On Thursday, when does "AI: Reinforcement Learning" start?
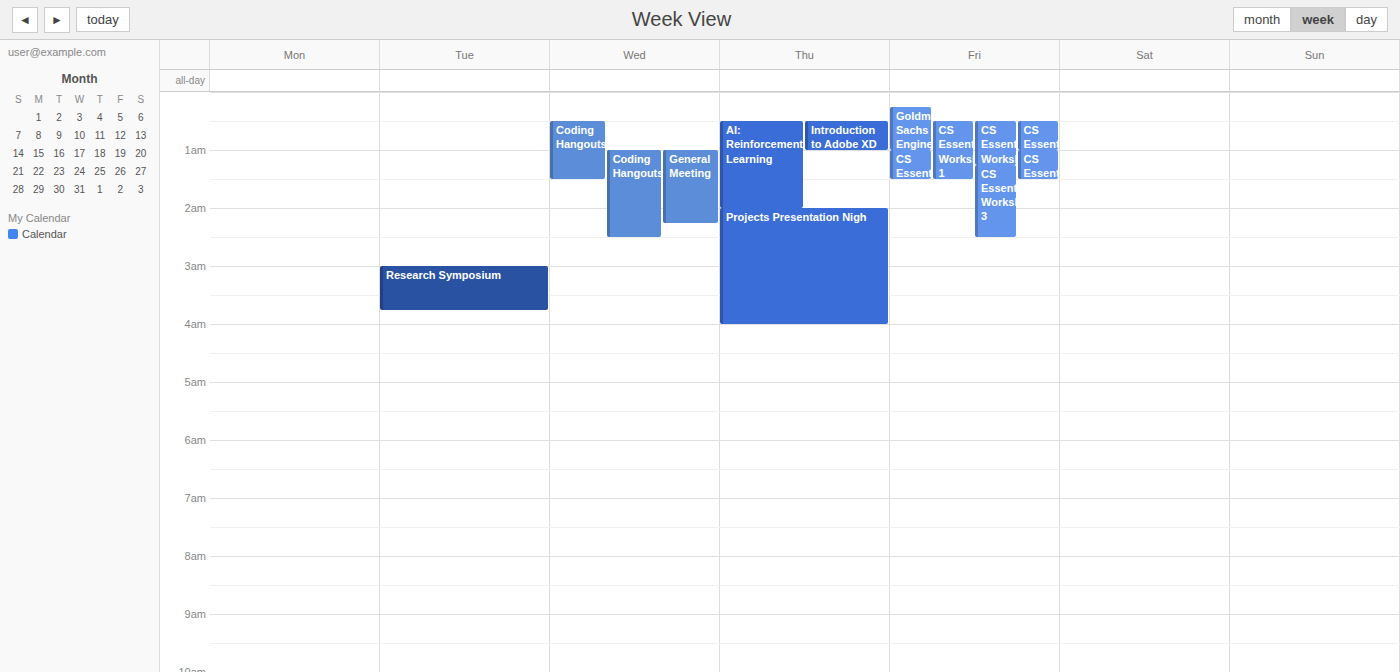
12:30 AM